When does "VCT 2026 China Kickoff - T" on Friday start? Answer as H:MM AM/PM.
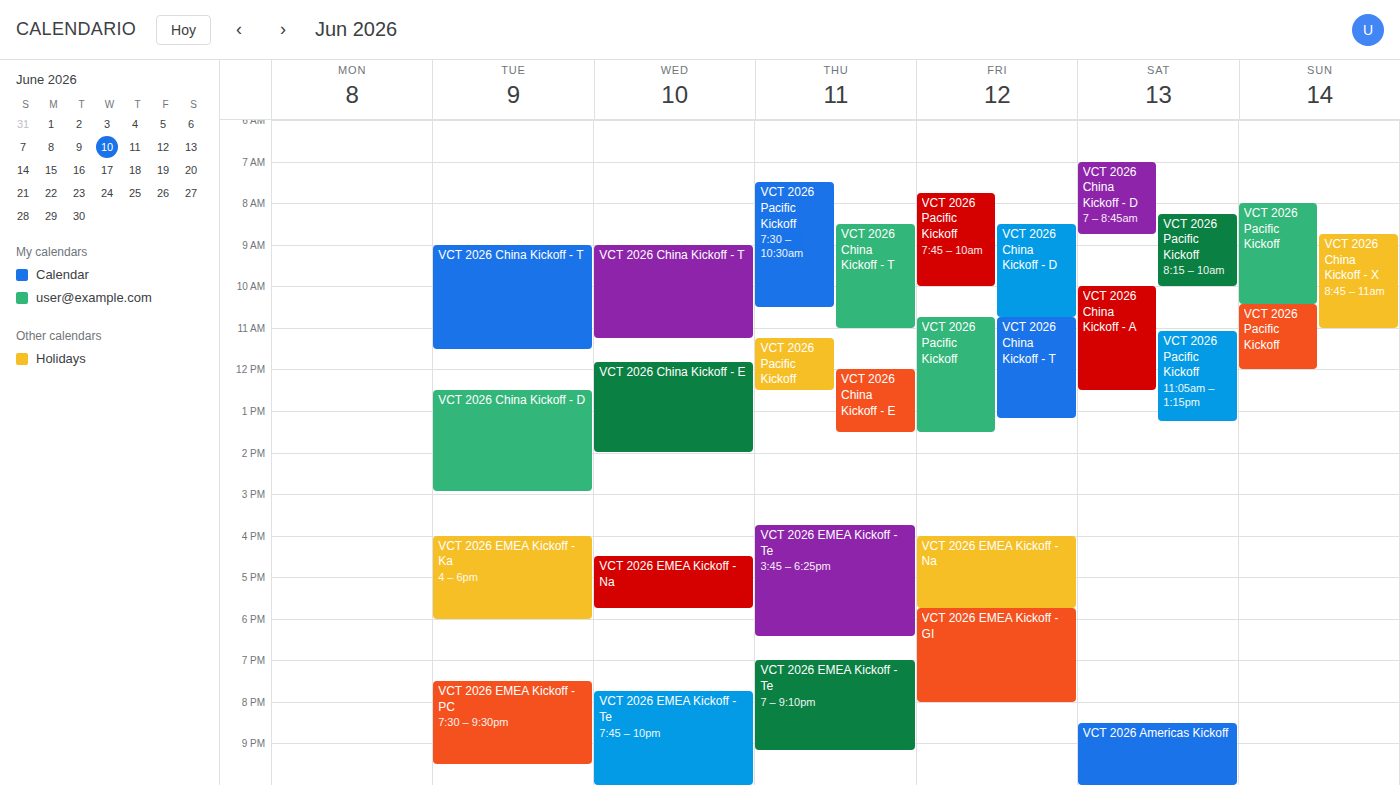
10:45 AM